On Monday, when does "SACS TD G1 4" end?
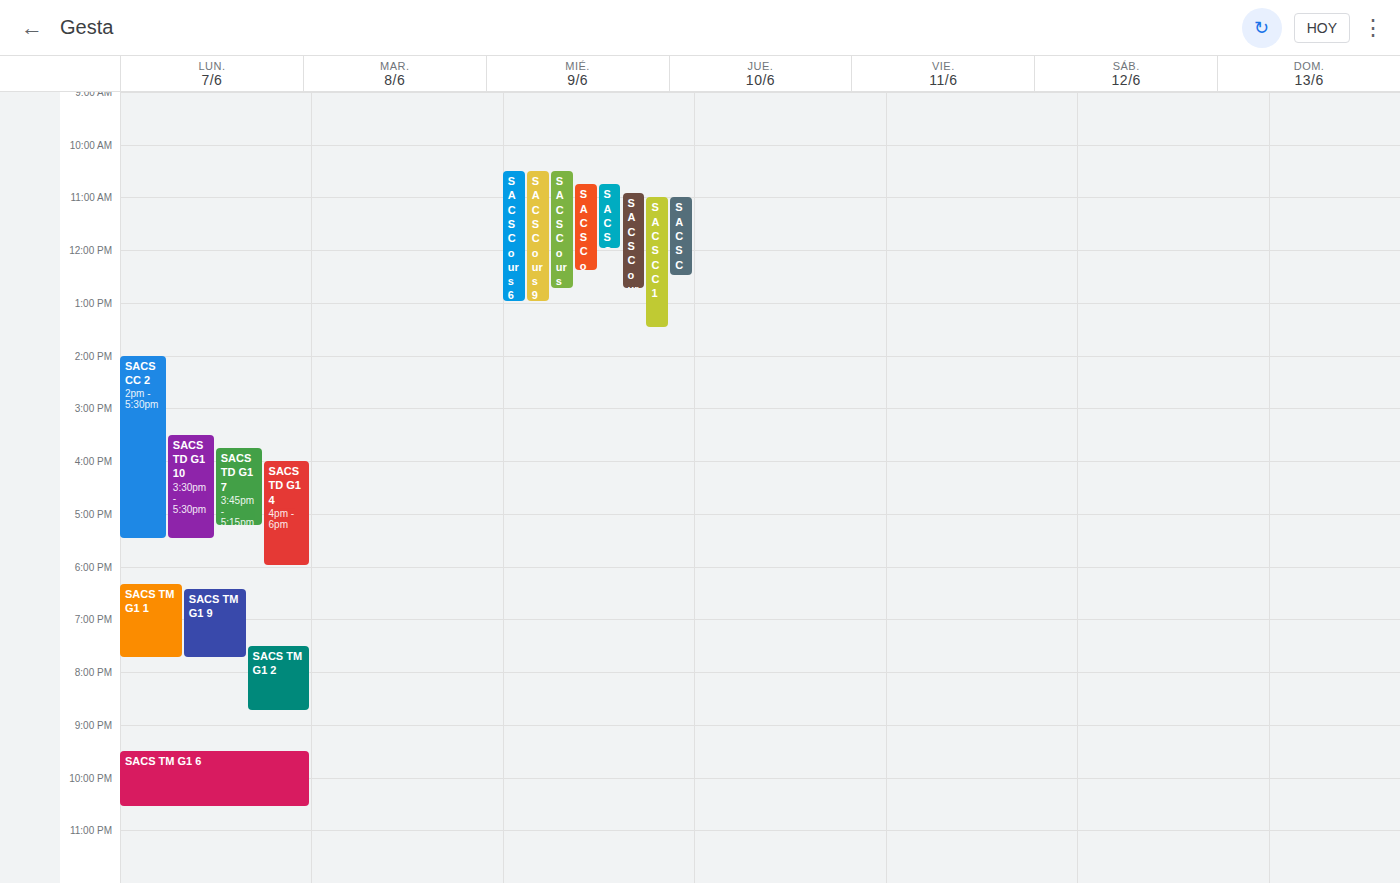
6:00 PM